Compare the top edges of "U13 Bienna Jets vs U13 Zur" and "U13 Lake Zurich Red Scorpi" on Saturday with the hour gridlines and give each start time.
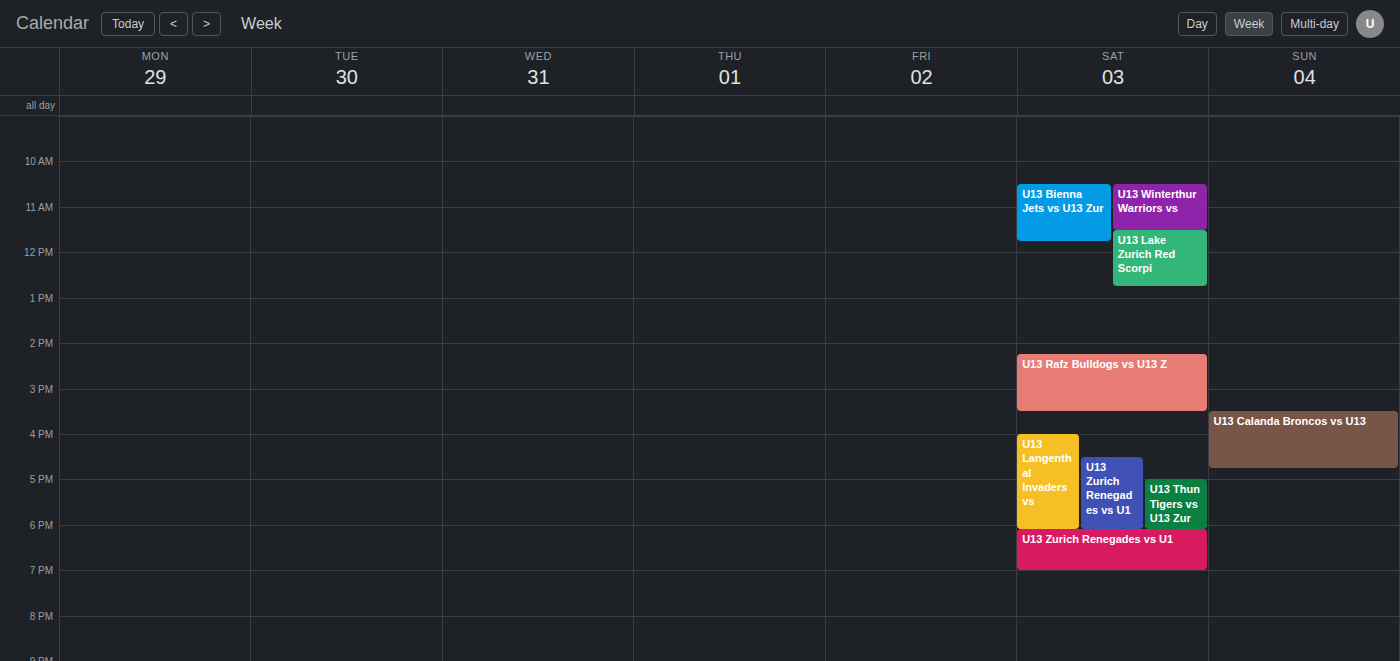
"U13 Bienna Jets vs U13 Zur": 10:30 AM, halfway between the 10 AM and 11 AM lines. "U13 Lake Zurich Red Scorpi": 11:30 AM, halfway between the 11 AM and 12 PM lines.